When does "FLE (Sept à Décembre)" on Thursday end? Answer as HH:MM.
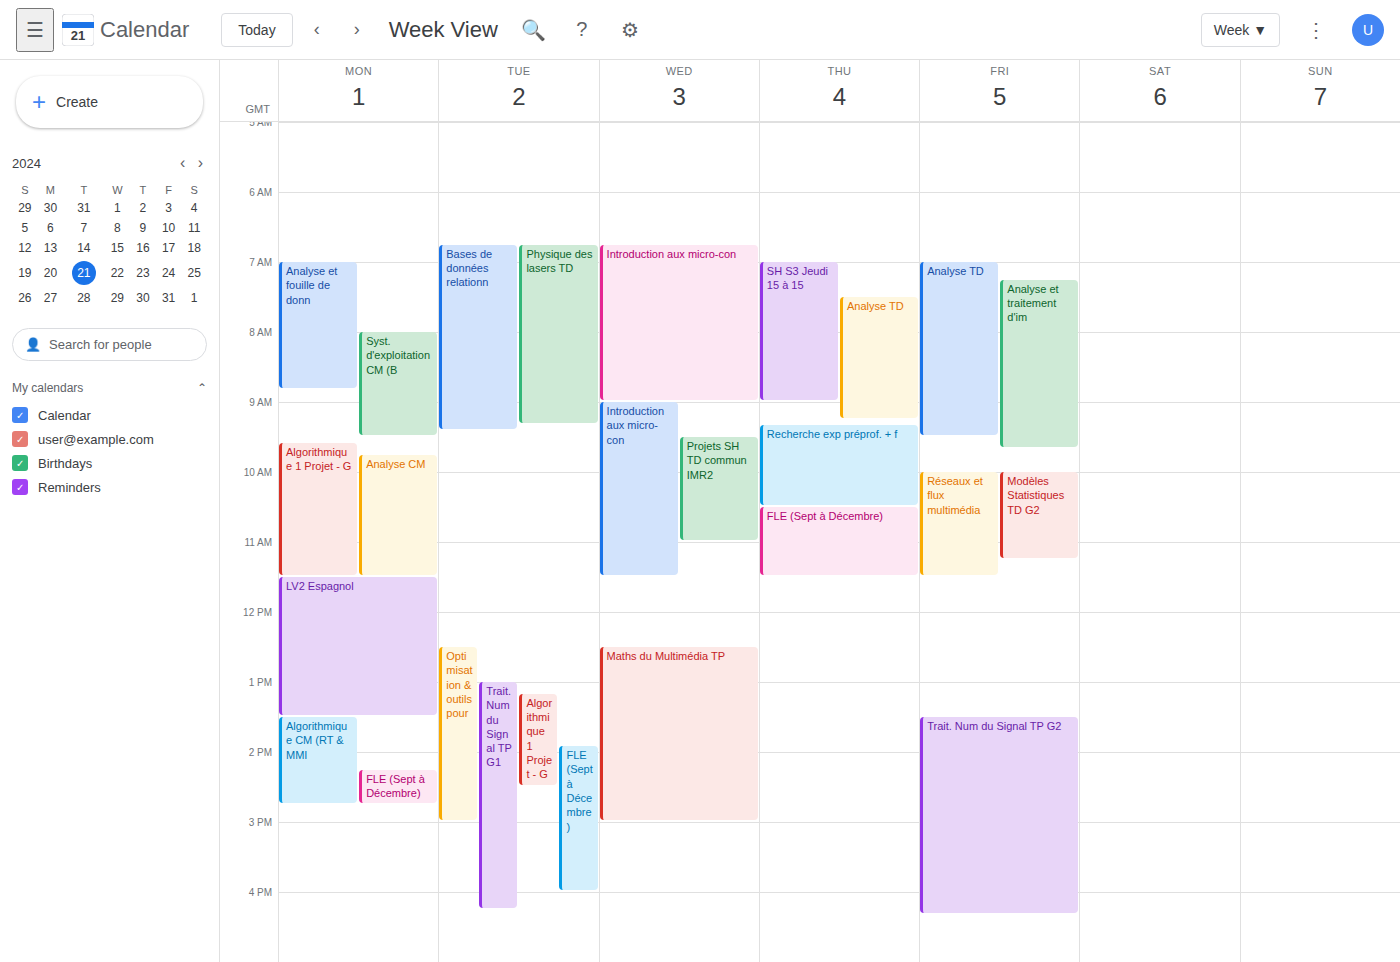
11:30